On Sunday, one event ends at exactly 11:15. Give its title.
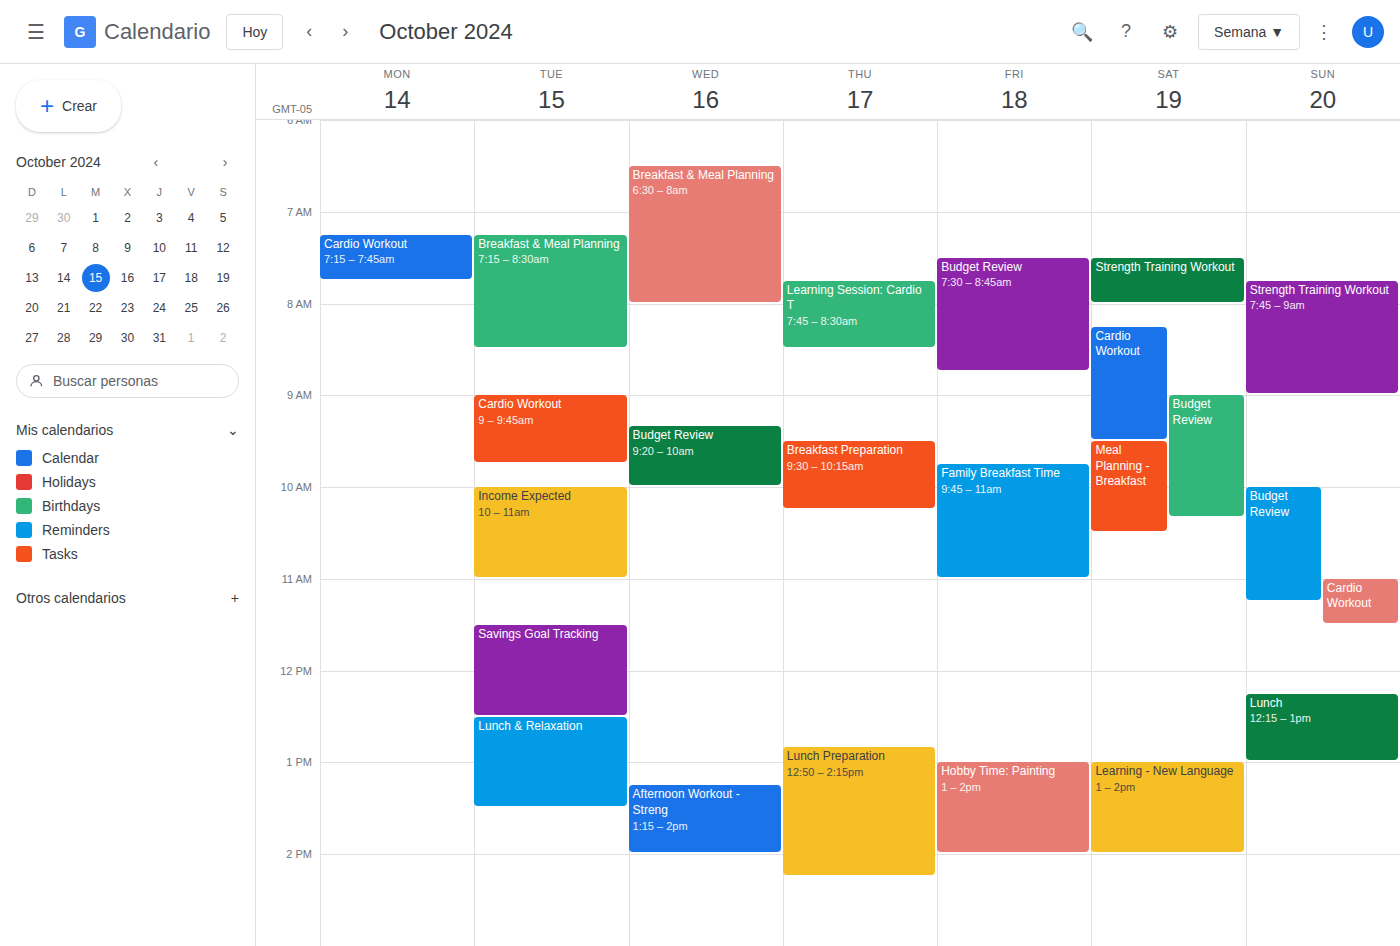
"Budget Review"